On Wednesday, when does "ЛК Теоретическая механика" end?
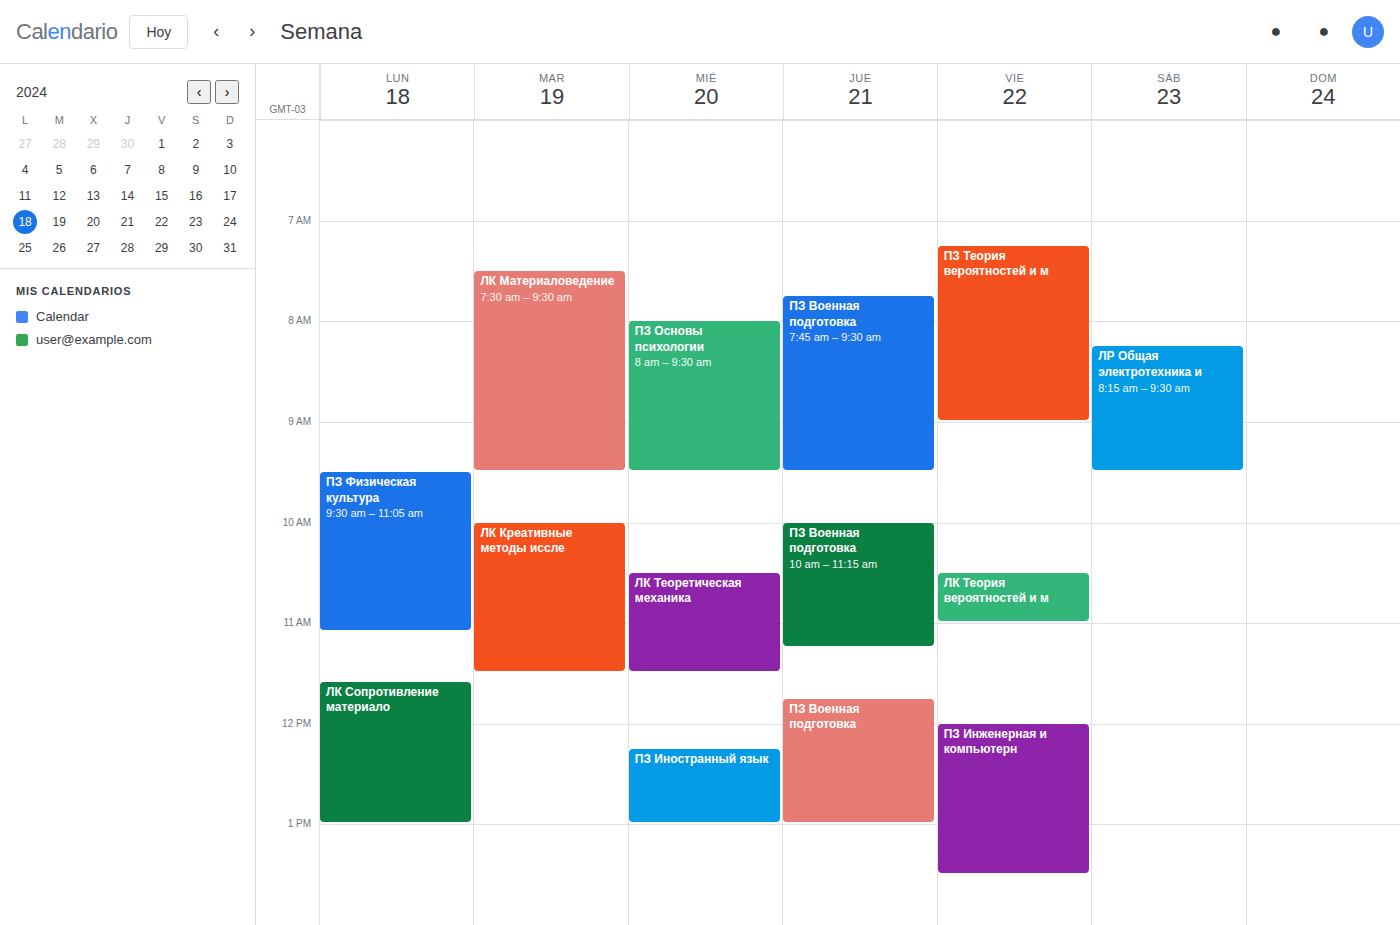
11:30 AM